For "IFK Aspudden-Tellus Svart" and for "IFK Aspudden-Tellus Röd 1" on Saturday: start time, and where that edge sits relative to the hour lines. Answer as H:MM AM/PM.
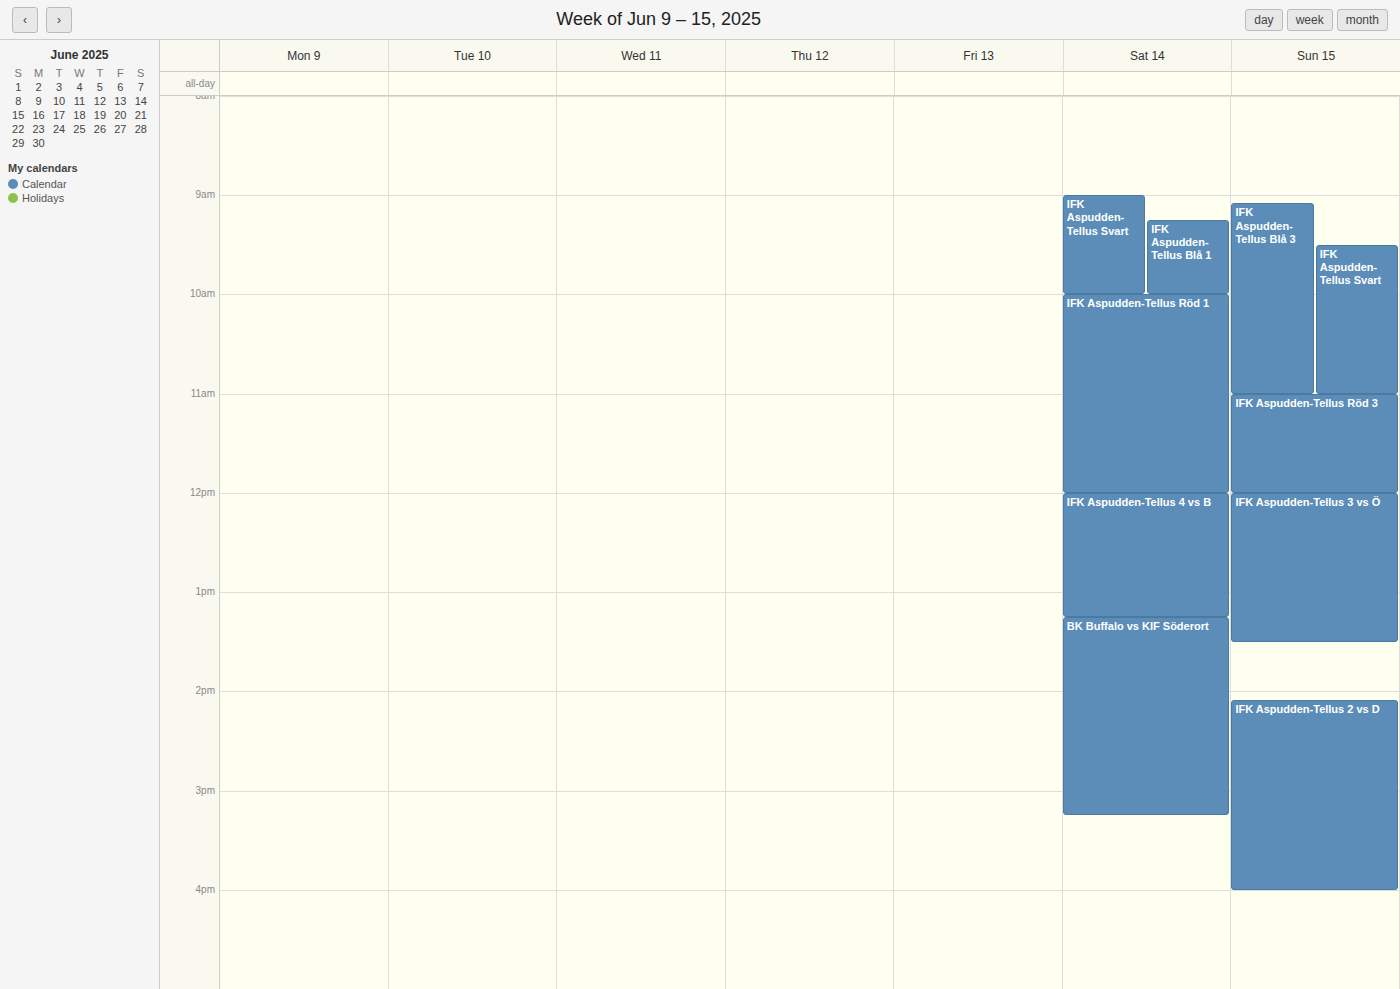
"IFK Aspudden-Tellus Svart": 9:00 AM, exactly on the 9 AM line. "IFK Aspudden-Tellus Röd 1": 10:00 AM, exactly on the 10 AM line.